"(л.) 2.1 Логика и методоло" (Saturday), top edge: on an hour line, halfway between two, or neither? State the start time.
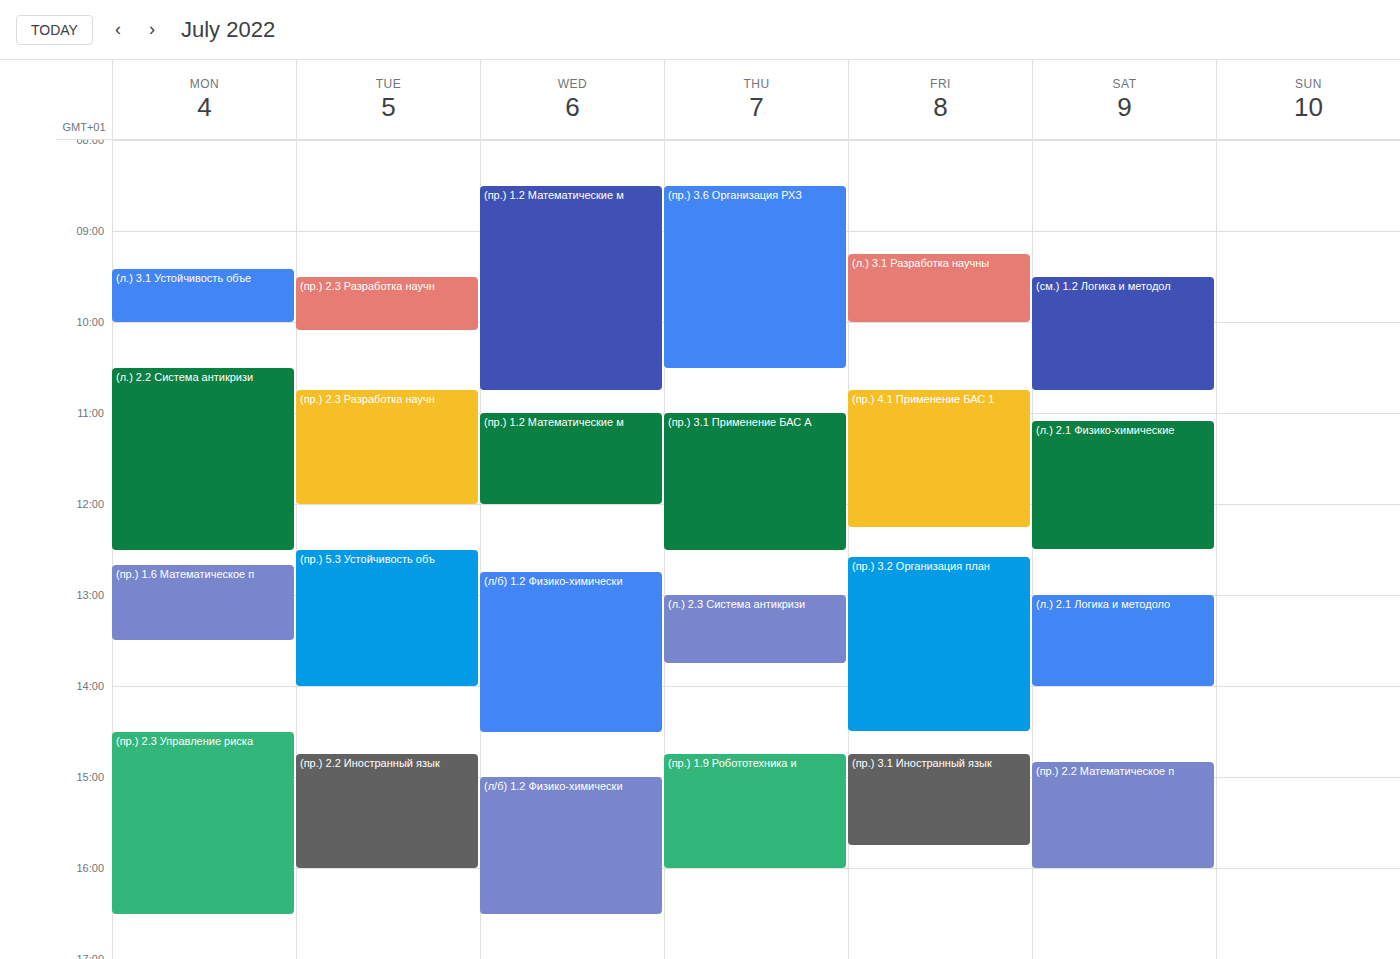
1:00 PM -- exactly on the 1 PM line.